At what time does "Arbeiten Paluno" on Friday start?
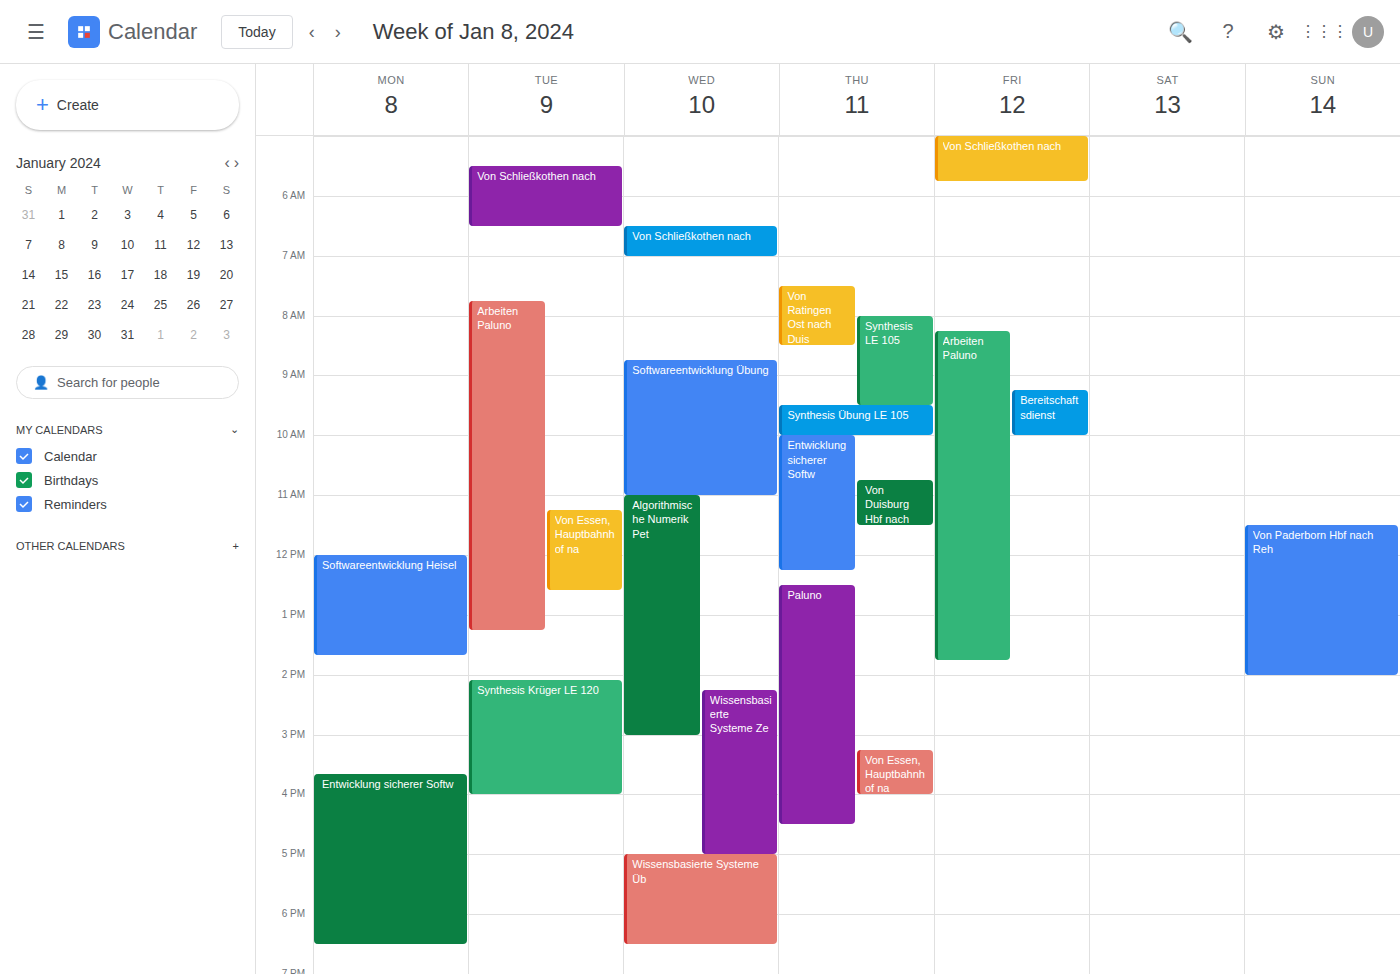
08:15